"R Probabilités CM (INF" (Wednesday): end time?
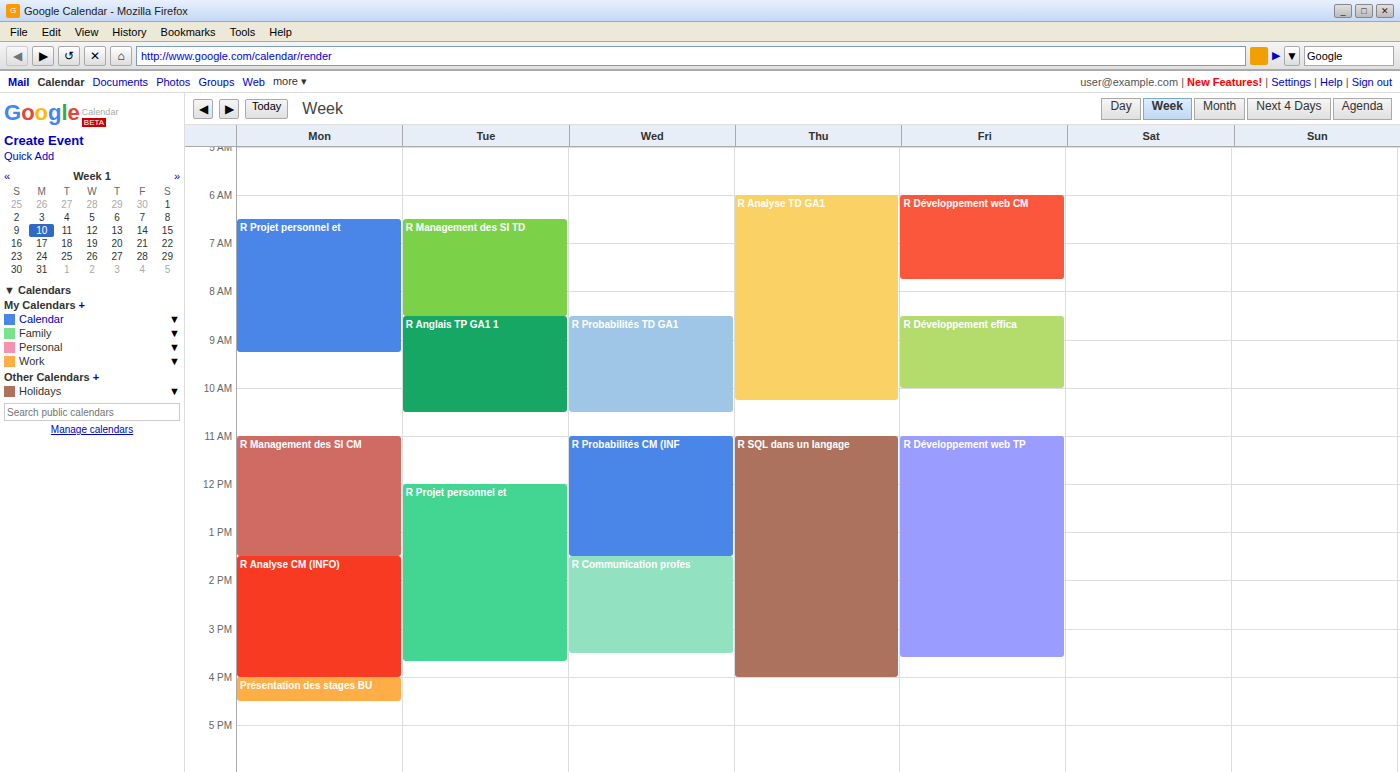
1:30 PM